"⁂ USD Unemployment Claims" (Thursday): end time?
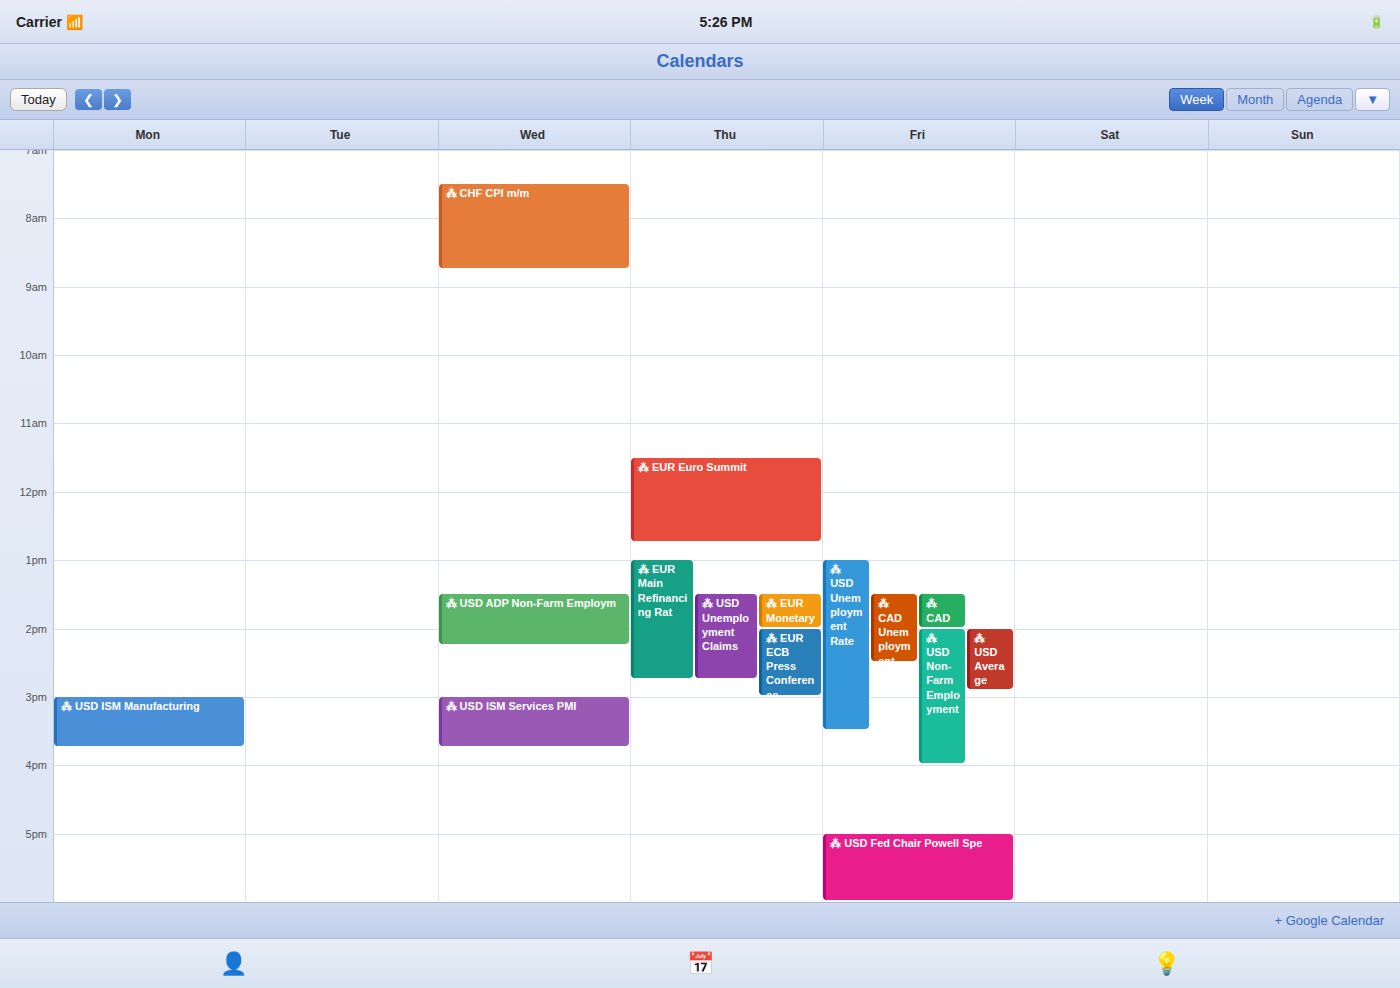
14:45